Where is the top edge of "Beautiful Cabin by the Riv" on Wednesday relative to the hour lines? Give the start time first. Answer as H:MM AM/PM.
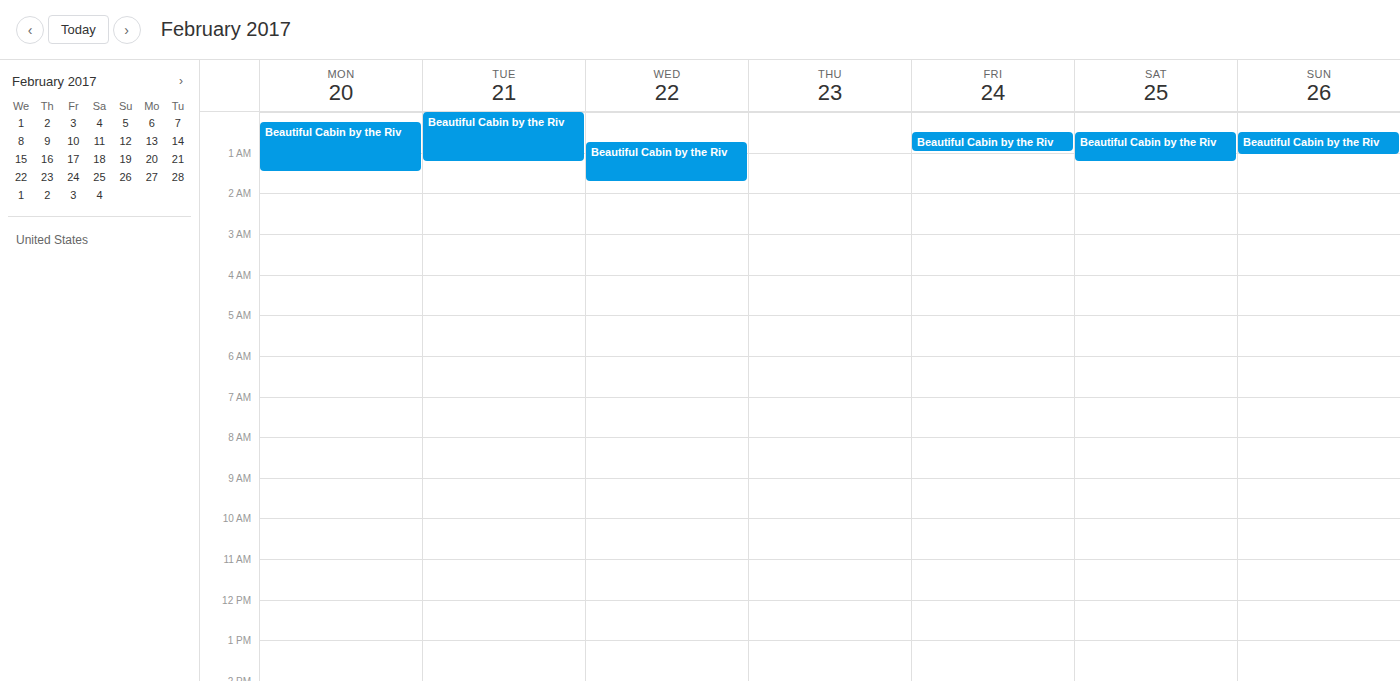
12:45 AM -- neither: three quarters of the way from the 12 AM line to the 1 AM line.